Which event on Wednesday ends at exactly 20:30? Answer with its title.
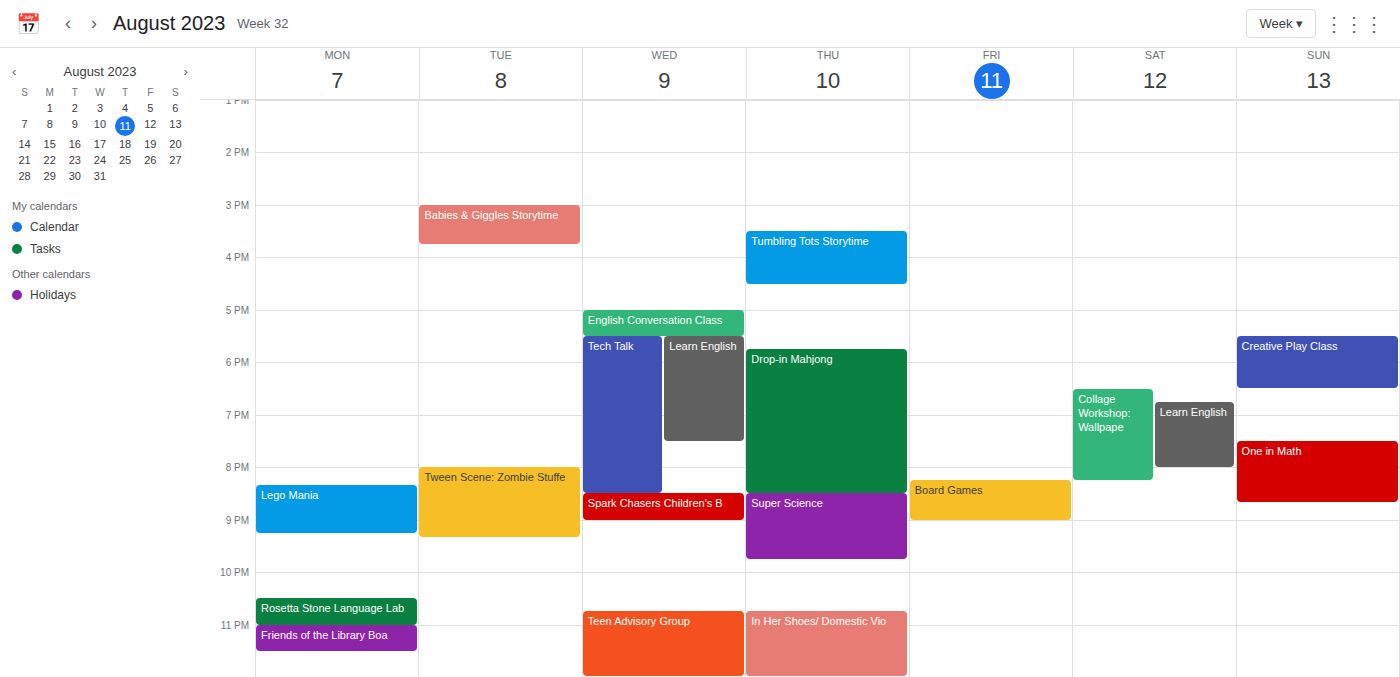
"Tech Talk"